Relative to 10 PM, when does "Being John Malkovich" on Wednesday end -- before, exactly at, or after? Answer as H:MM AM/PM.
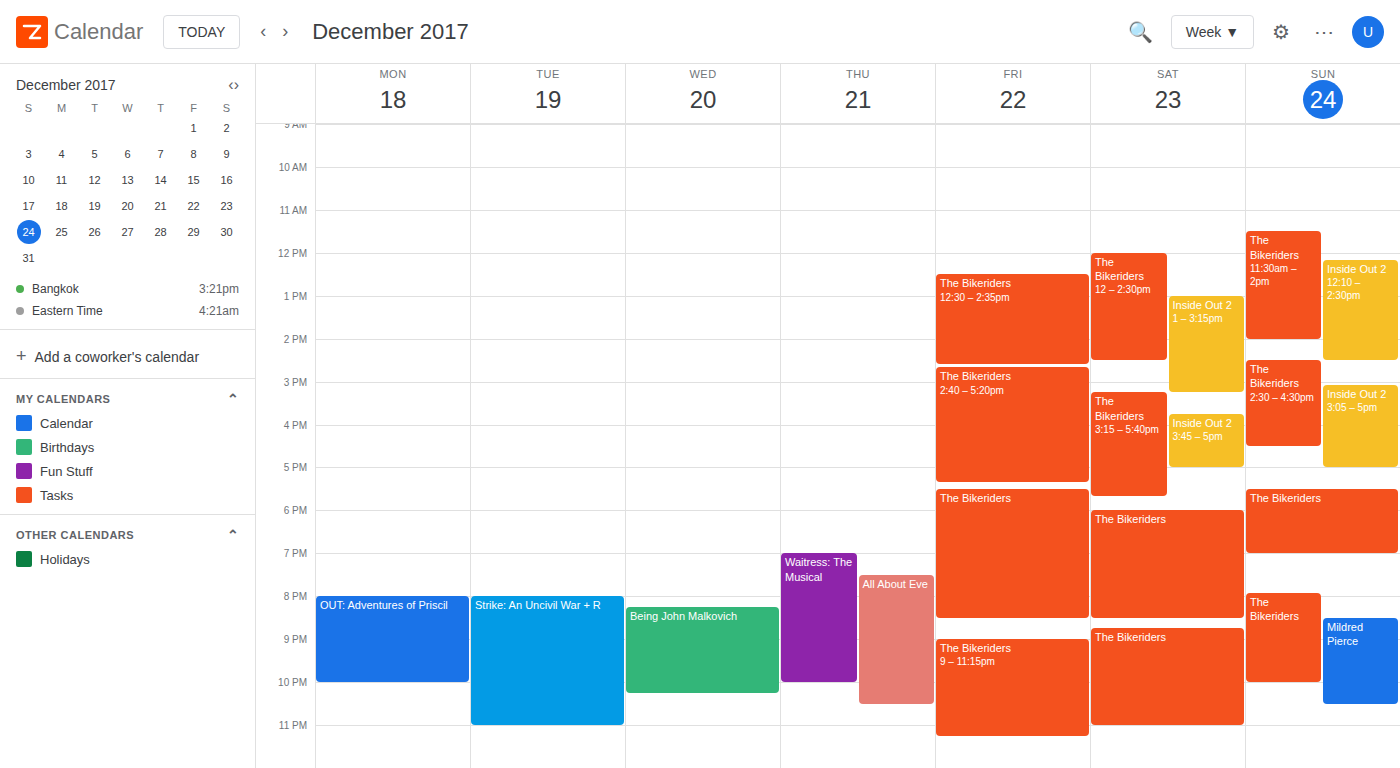
10:15 PM -- after 10 PM, 15 minutes below the 10 PM line.